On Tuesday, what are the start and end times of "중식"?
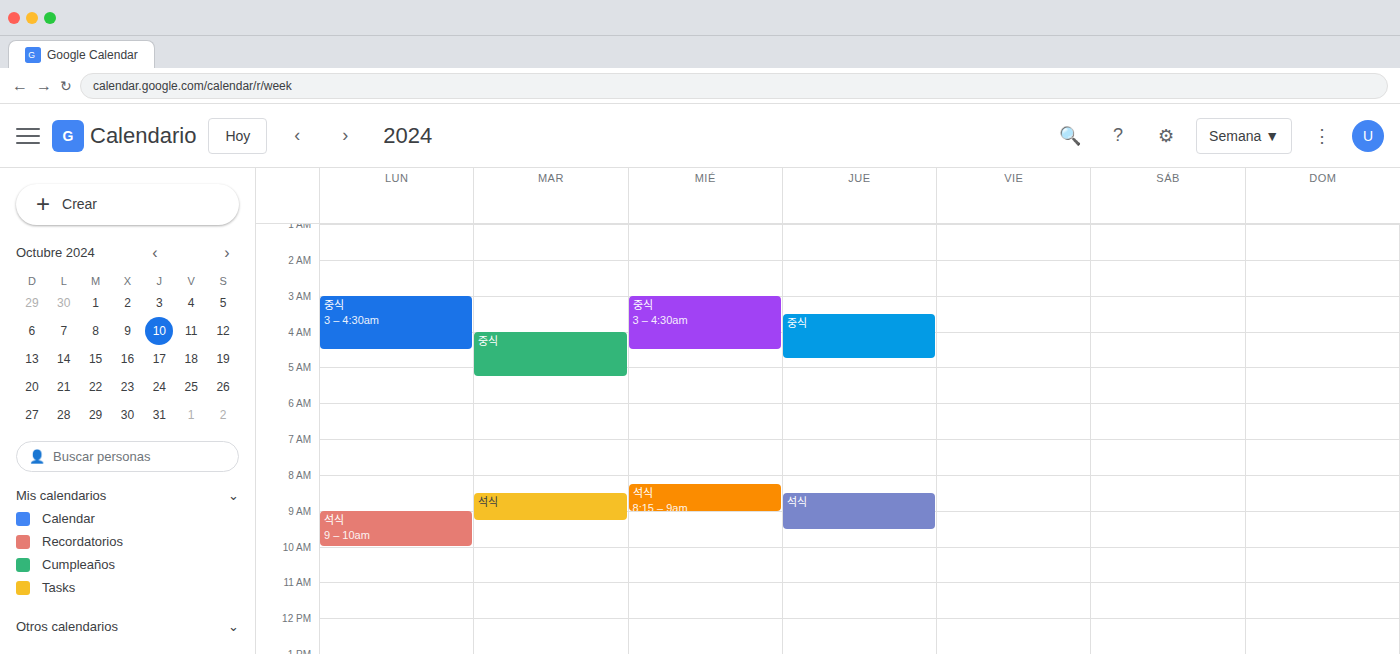
04:00 to 05:15